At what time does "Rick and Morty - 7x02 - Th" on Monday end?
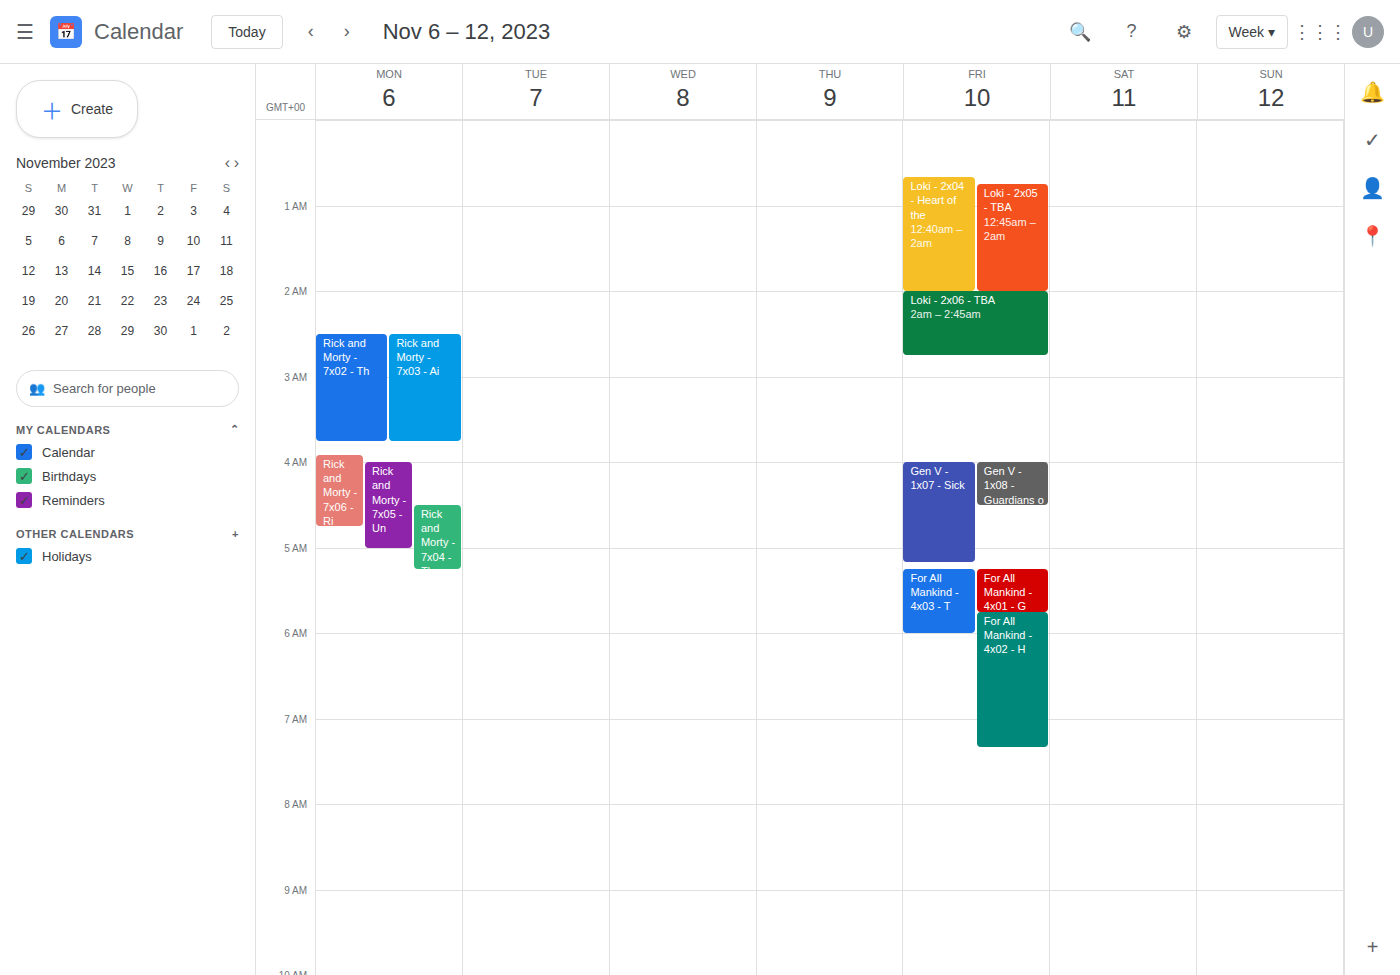
03:45